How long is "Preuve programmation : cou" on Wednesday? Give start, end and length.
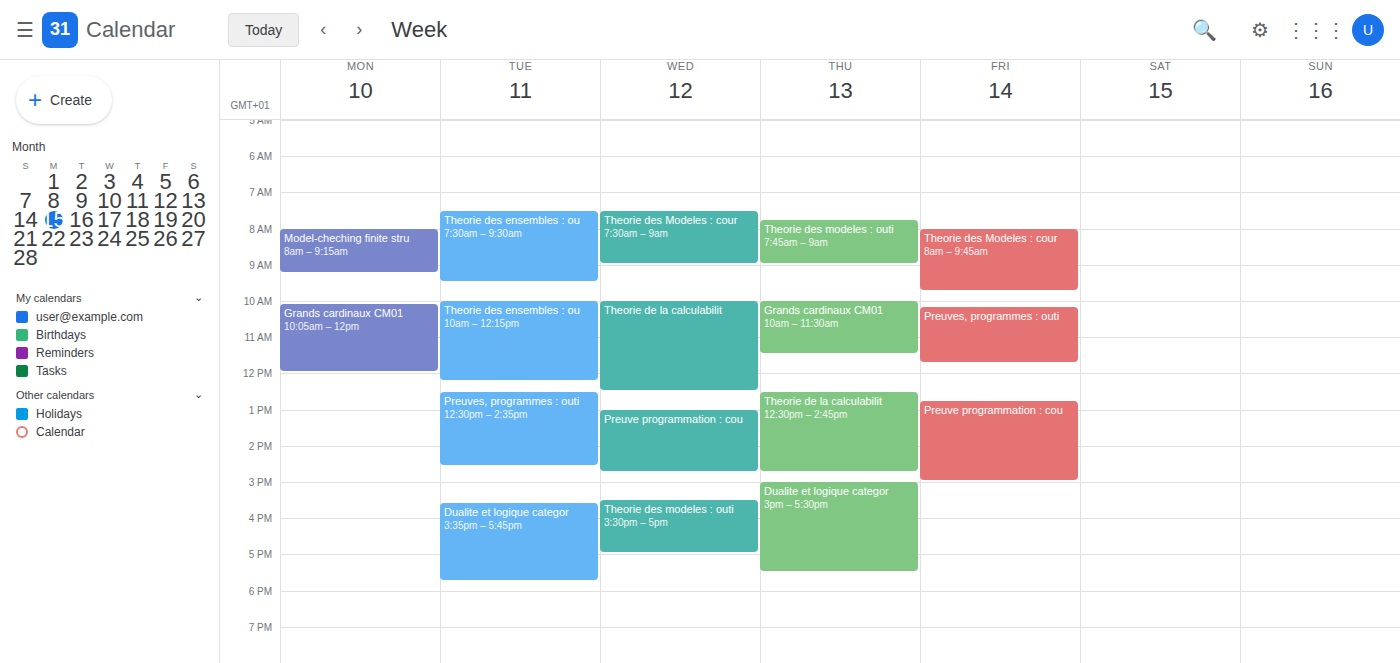
1:00 PM to 2:45 PM, 1 hour 45 minutes